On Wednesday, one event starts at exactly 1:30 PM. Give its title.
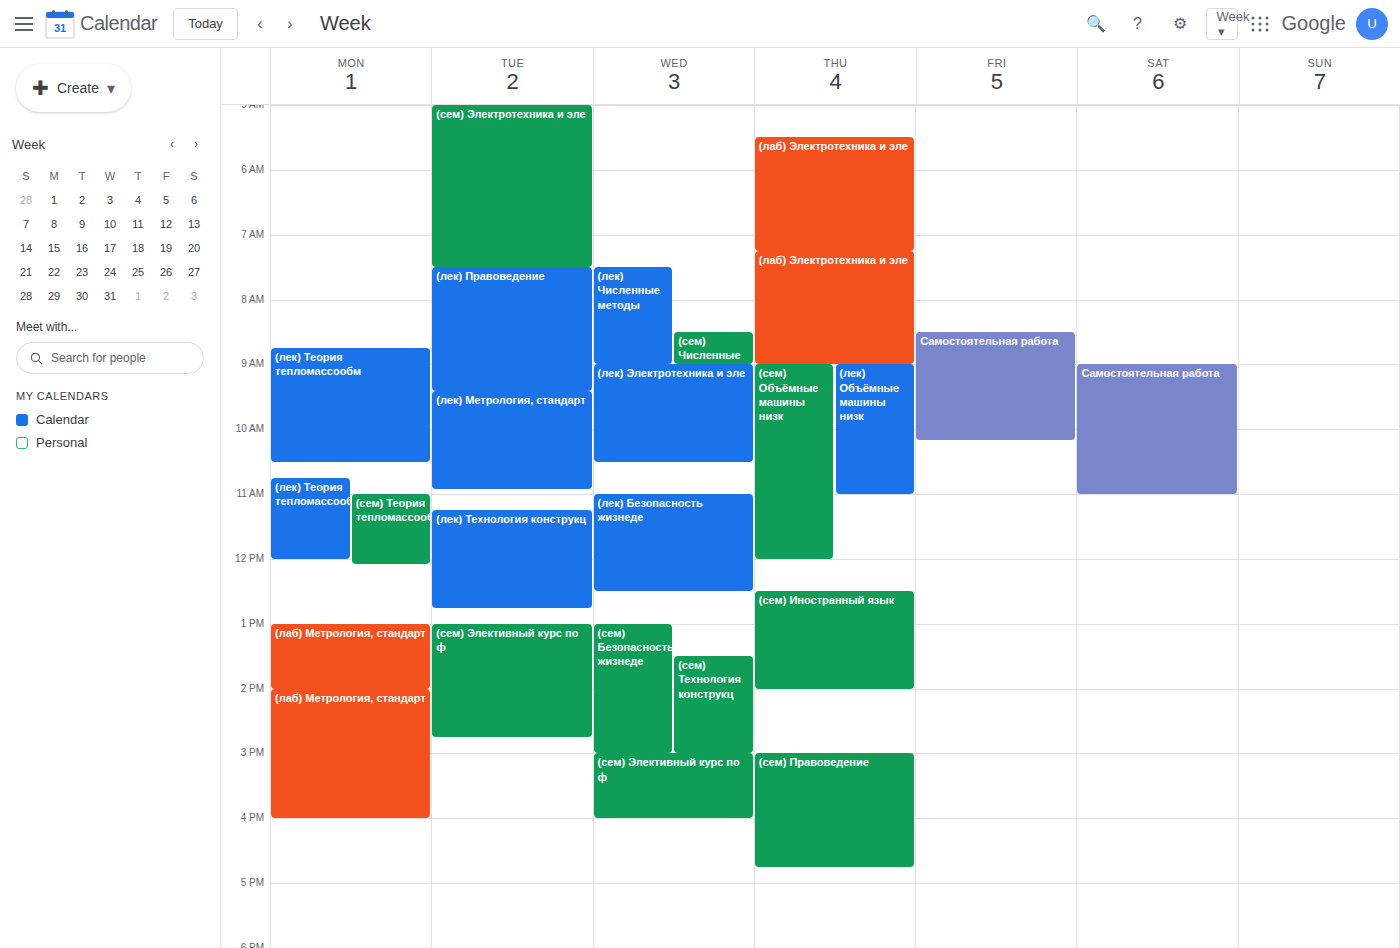
"(сем) Технология конструкц"